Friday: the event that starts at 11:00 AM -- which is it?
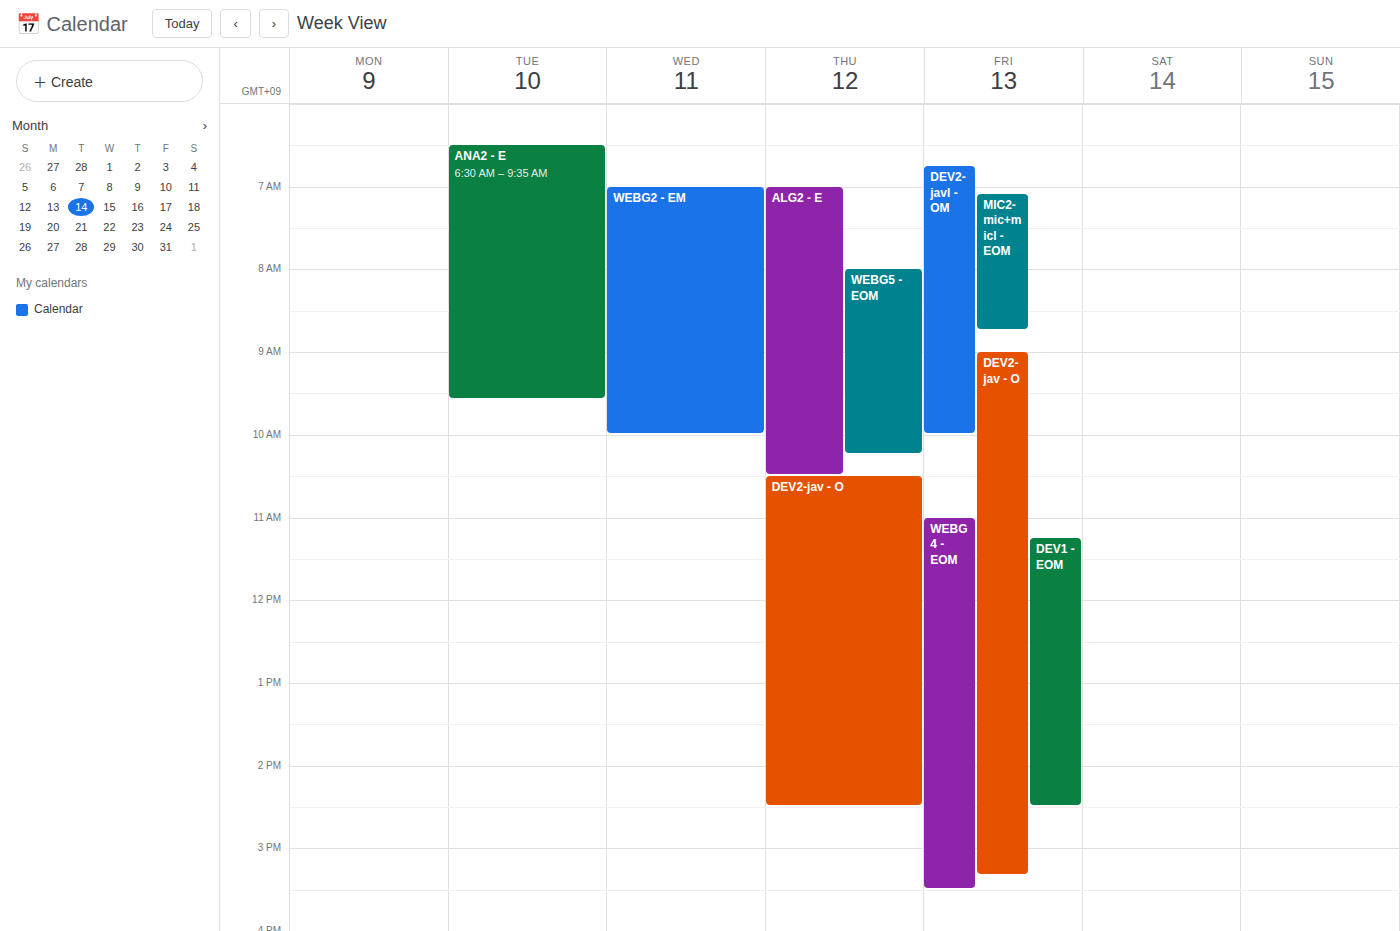
"WEBG4 - EOM"